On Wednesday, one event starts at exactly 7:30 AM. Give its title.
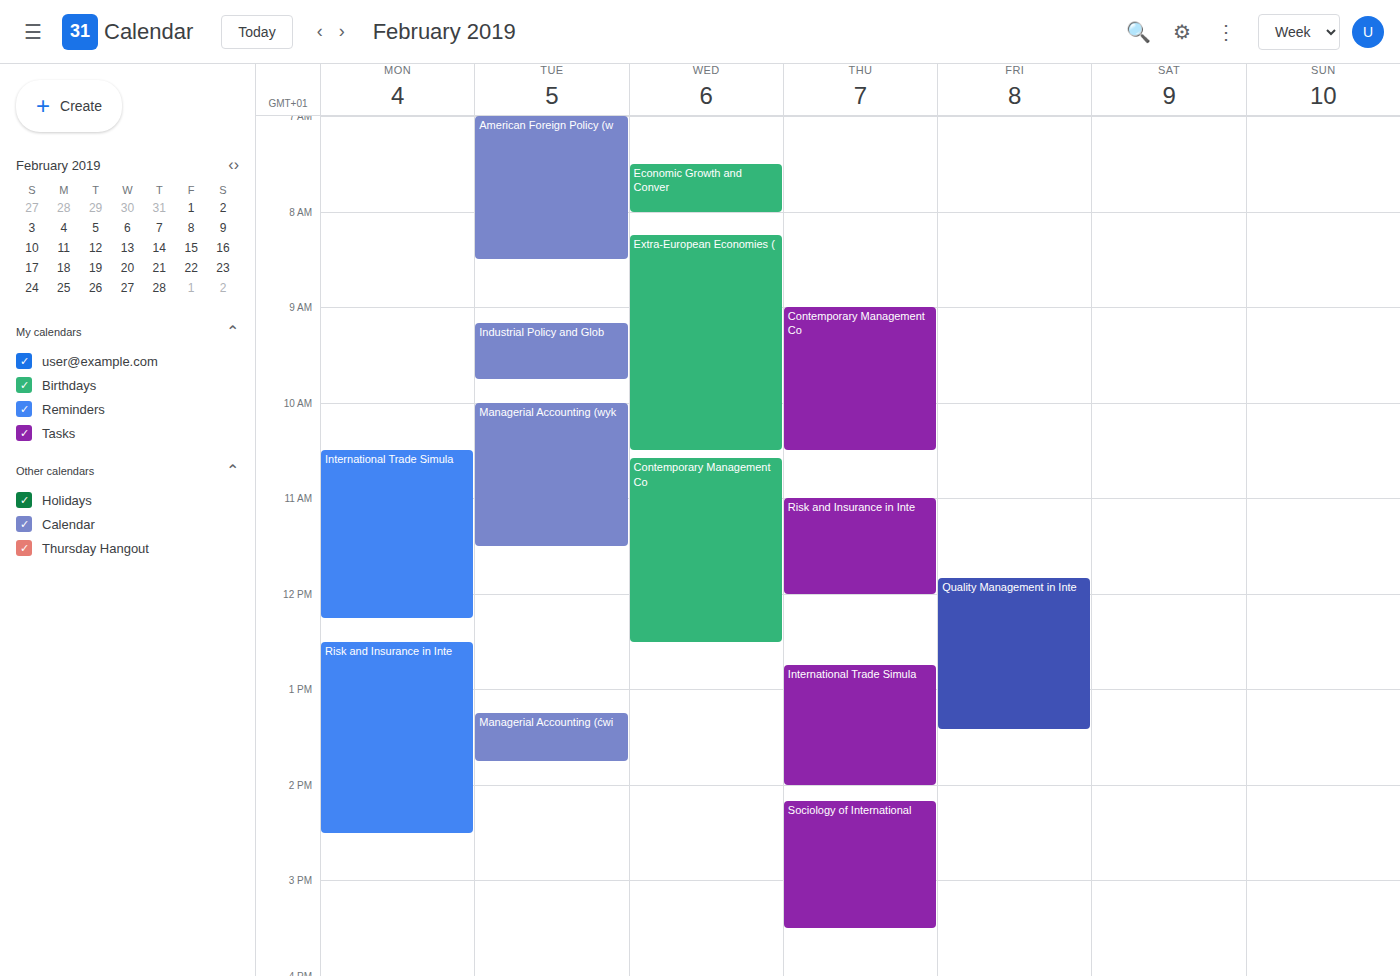
"Economic Growth and Conver"